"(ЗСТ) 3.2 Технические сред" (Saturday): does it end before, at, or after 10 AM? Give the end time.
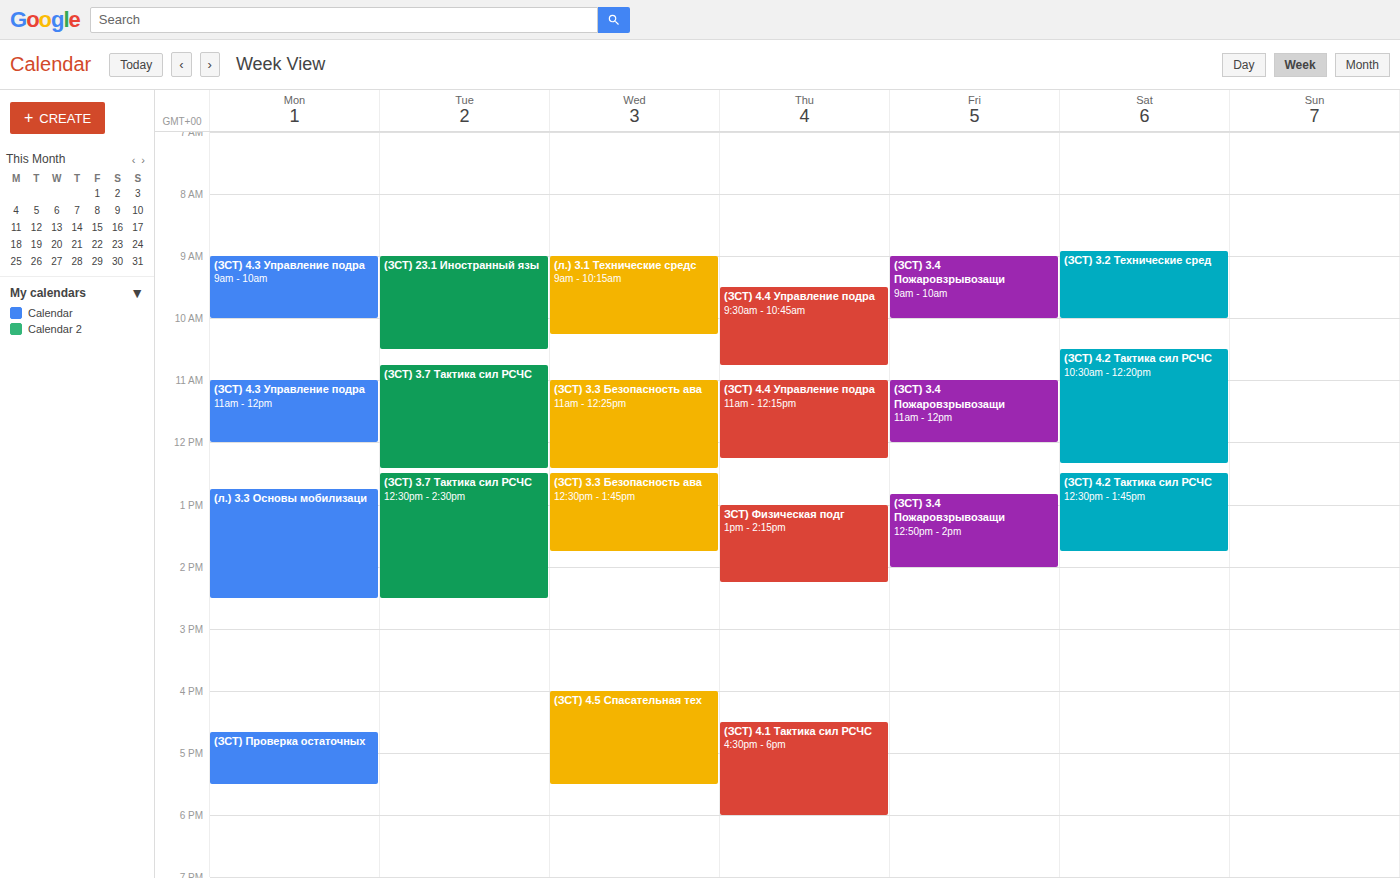
10:00 AM -- exactly at 10 AM, on the 10 AM line.